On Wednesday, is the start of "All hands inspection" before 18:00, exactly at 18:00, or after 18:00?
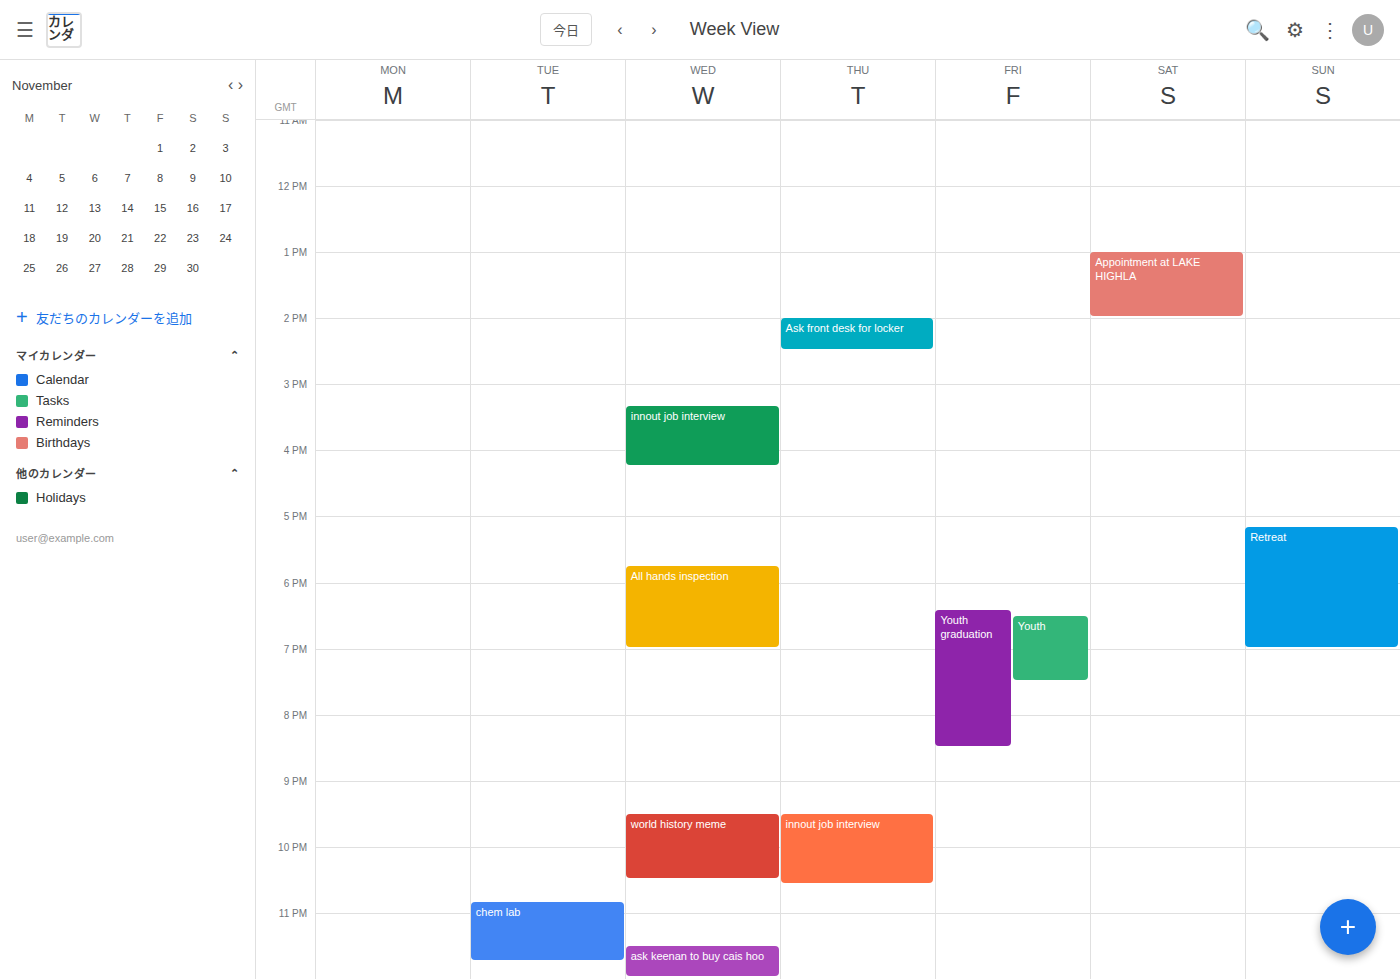
17:45 -- before 18:00, 15 minutes above the 18:00 line.